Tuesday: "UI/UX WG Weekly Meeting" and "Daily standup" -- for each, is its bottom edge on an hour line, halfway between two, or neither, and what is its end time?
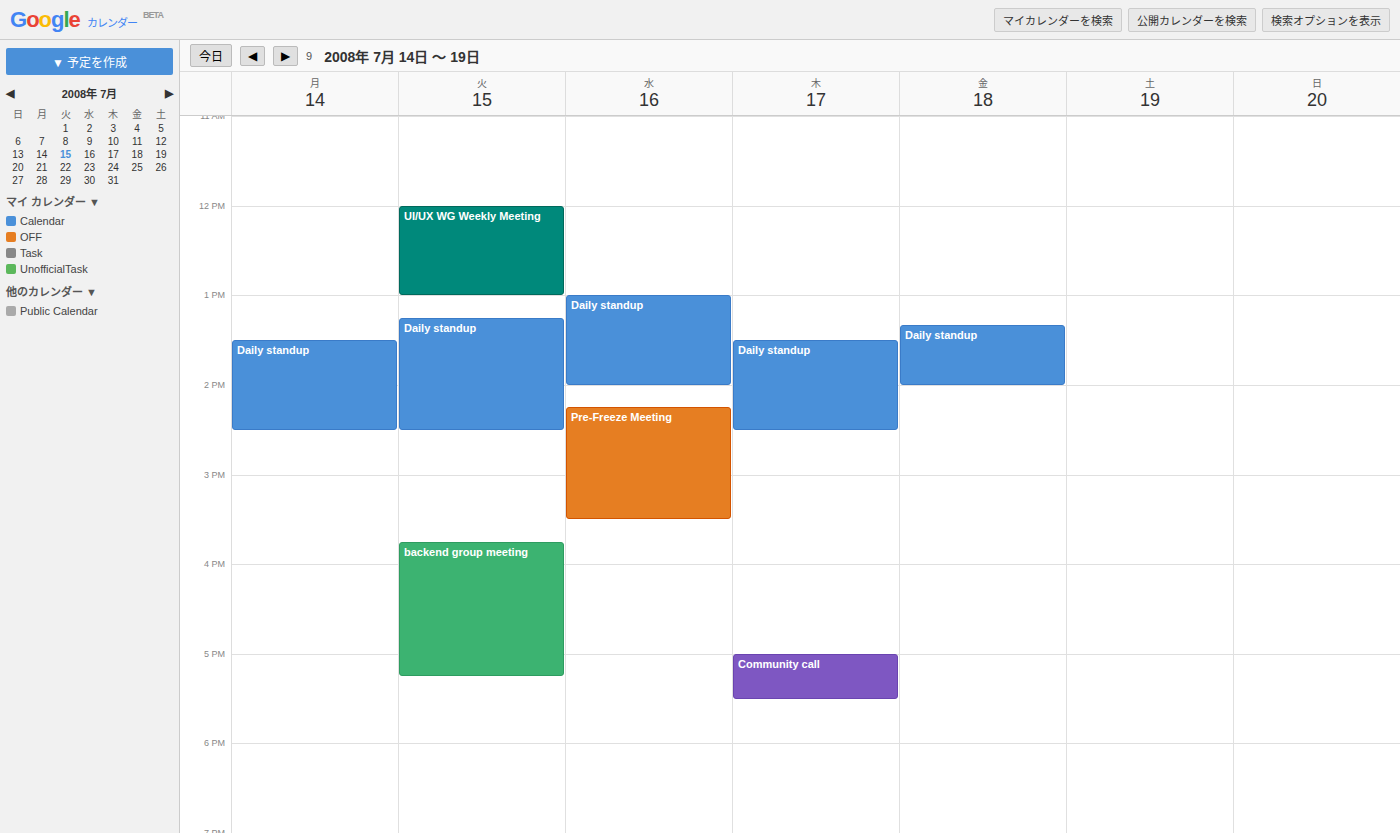
"UI/UX WG Weekly Meeting": 1:00 PM, exactly on the 1 PM line. "Daily standup": 2:30 PM, halfway between the 2 PM and 3 PM lines.